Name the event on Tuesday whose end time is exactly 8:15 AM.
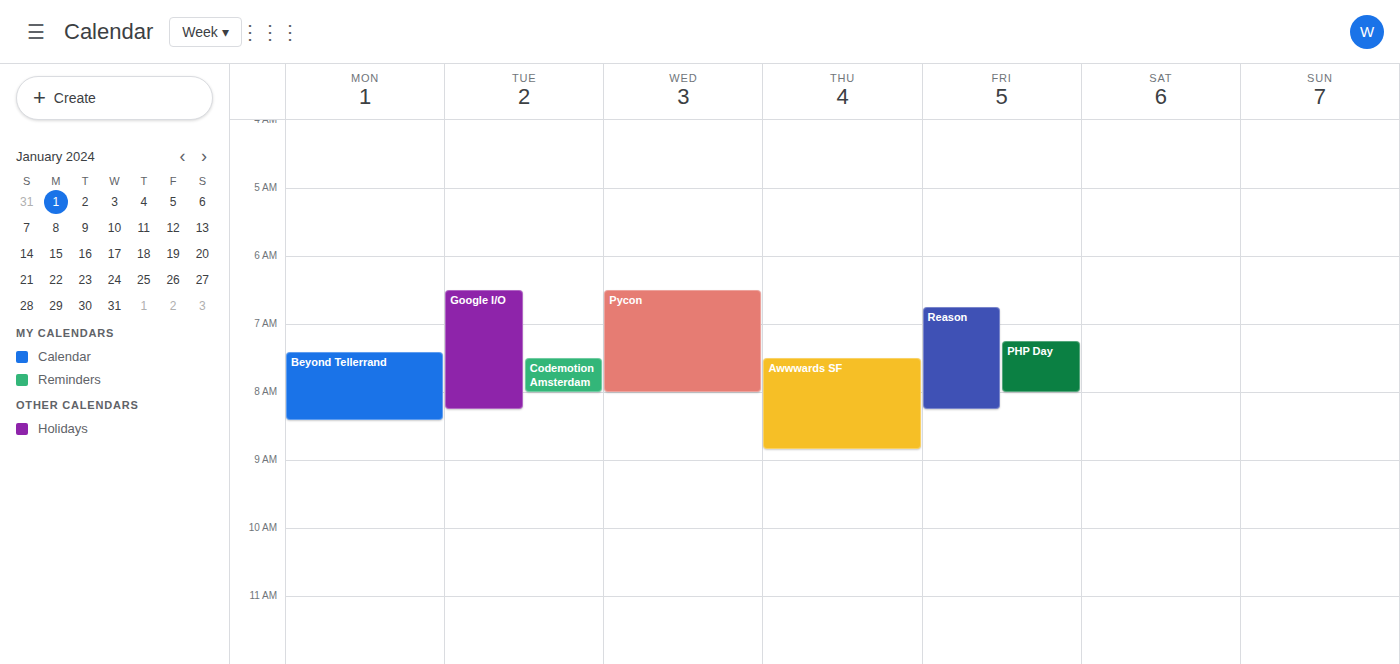
"Google I/O"